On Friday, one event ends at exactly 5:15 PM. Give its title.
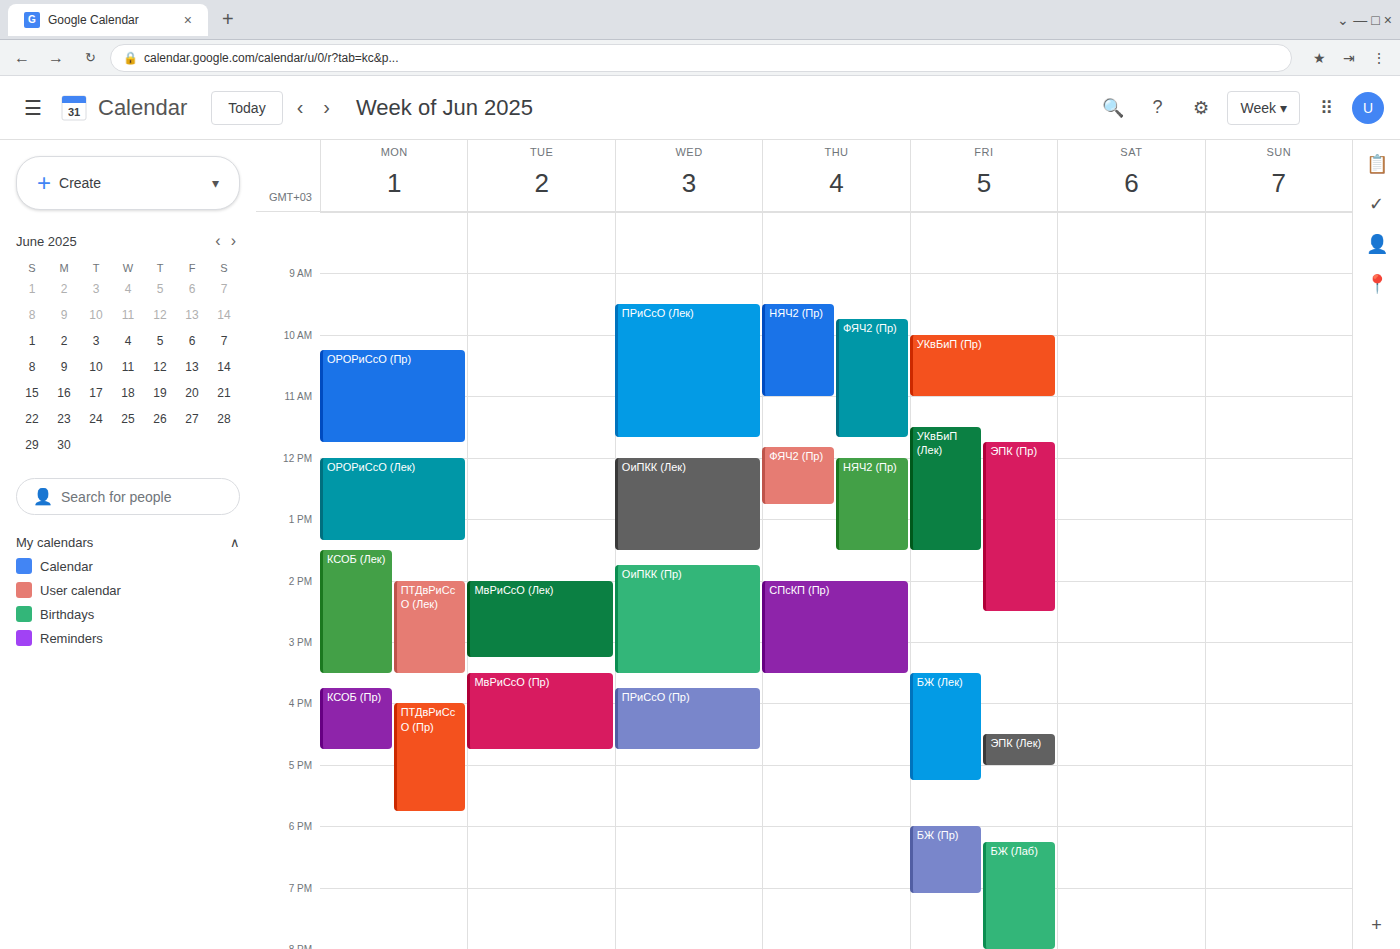
"БЖ (Лек)"